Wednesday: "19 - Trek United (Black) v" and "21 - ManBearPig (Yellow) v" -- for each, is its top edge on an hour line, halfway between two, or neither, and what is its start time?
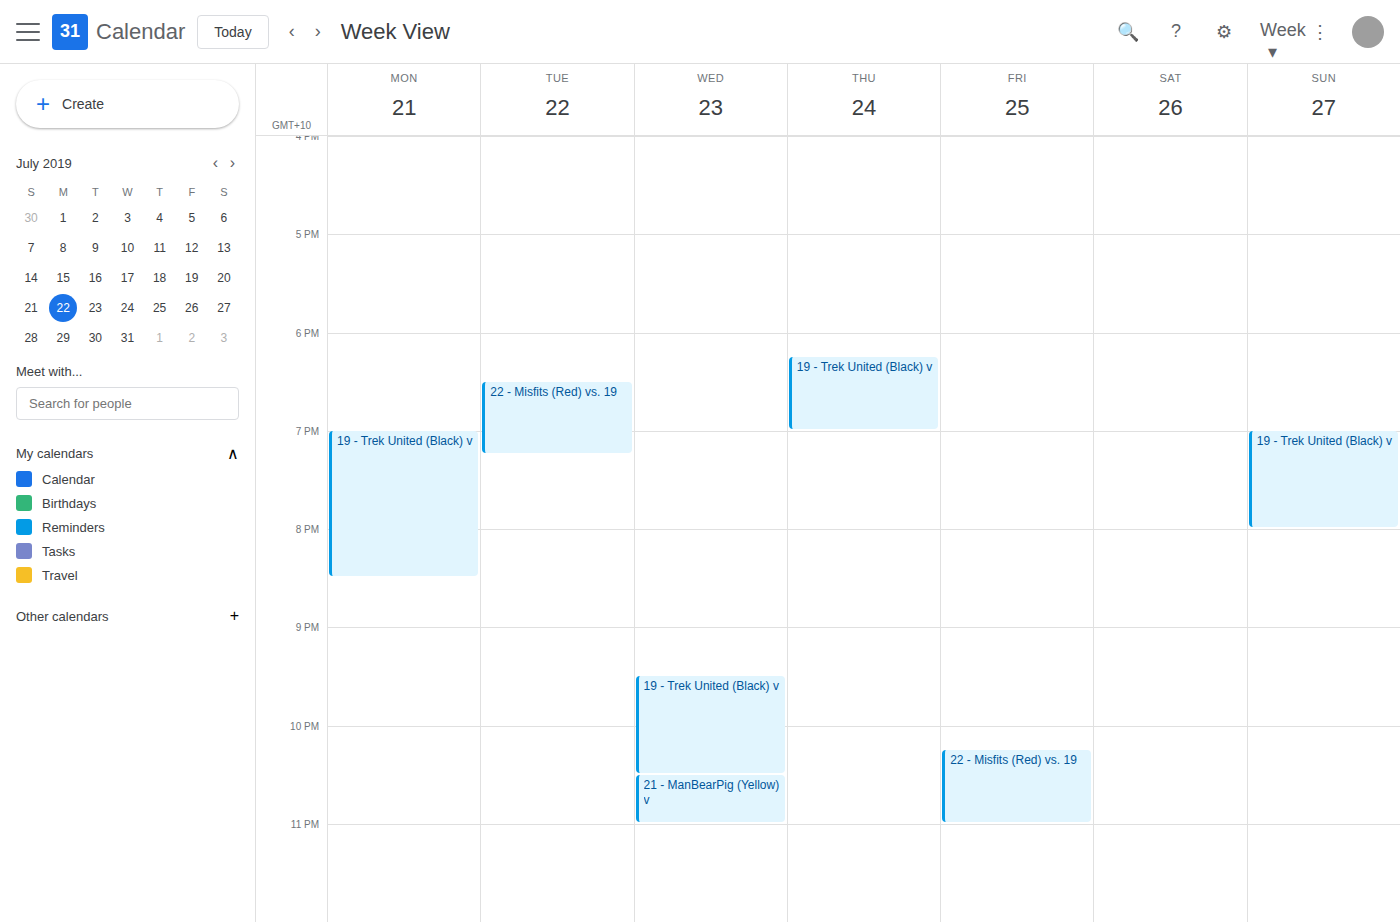
"19 - Trek United (Black) v": 9:30 PM, halfway between the 9 PM and 10 PM lines. "21 - ManBearPig (Yellow) v": 10:30 PM, halfway between the 10 PM and 11 PM lines.